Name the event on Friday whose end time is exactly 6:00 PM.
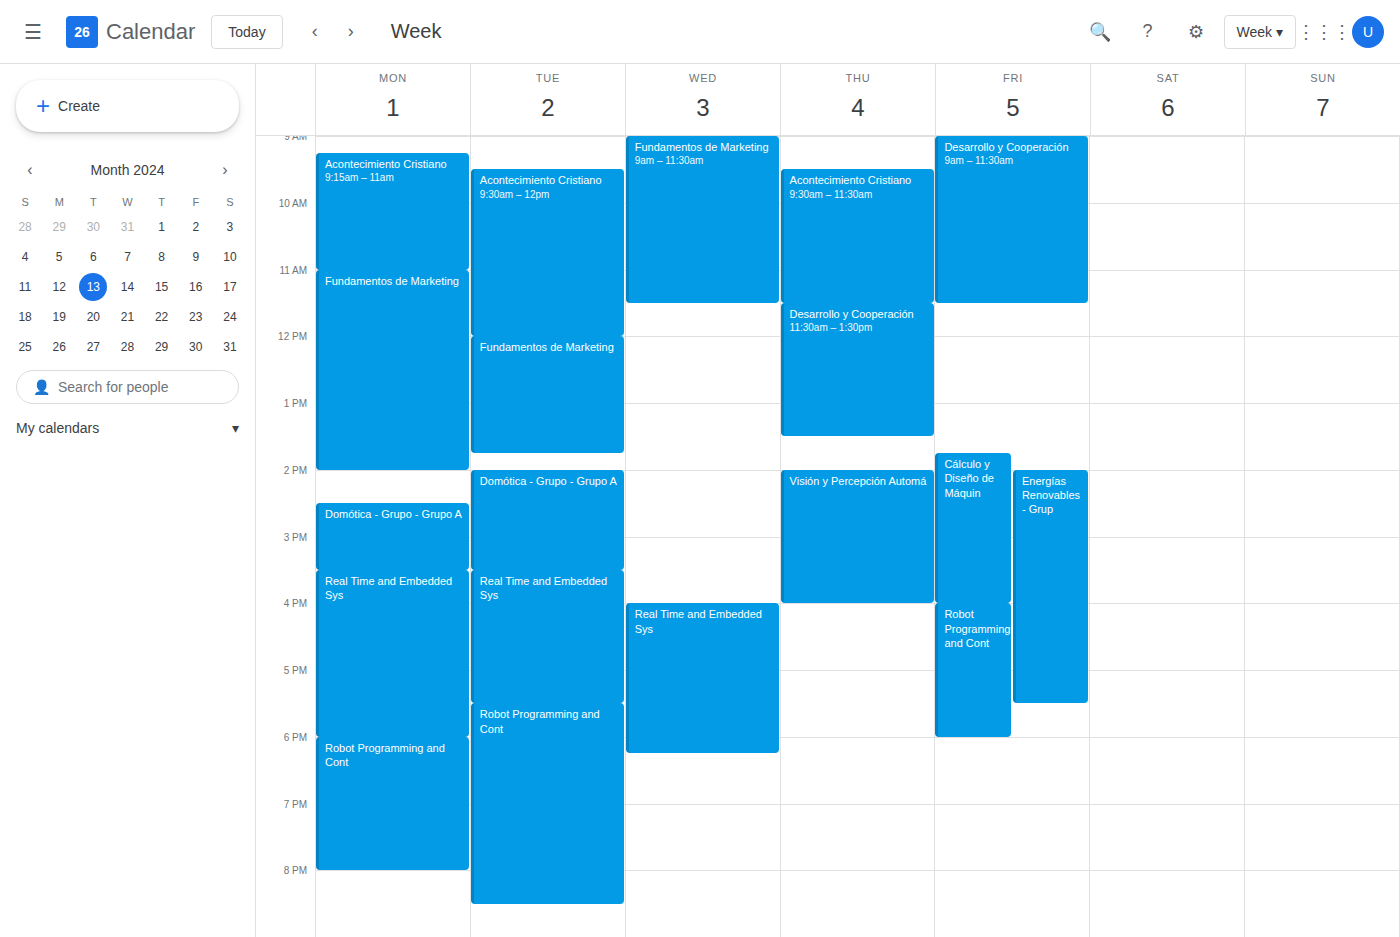
"Robot Programming and Cont"